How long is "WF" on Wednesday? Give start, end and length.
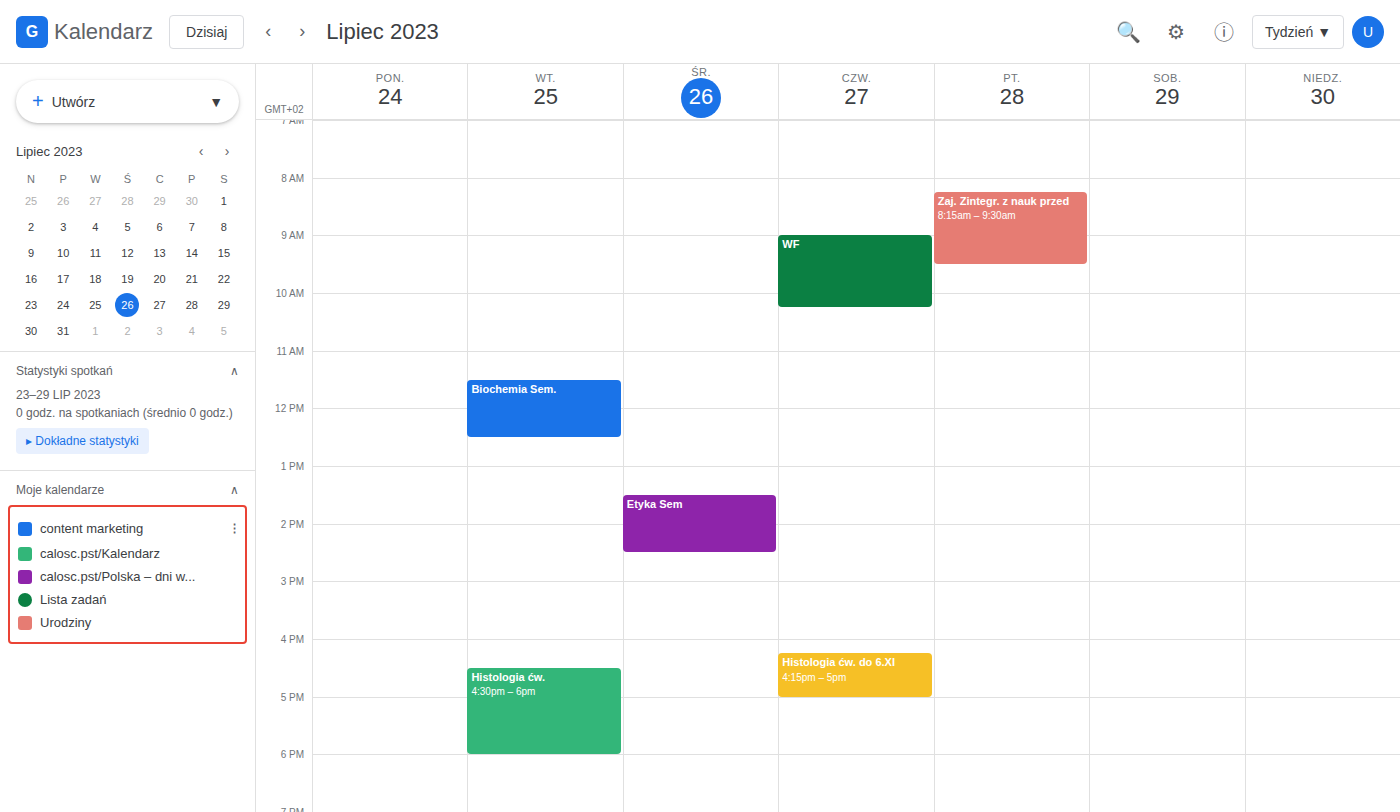
9:00 AM to 10:15 AM, 1 hour 15 minutes